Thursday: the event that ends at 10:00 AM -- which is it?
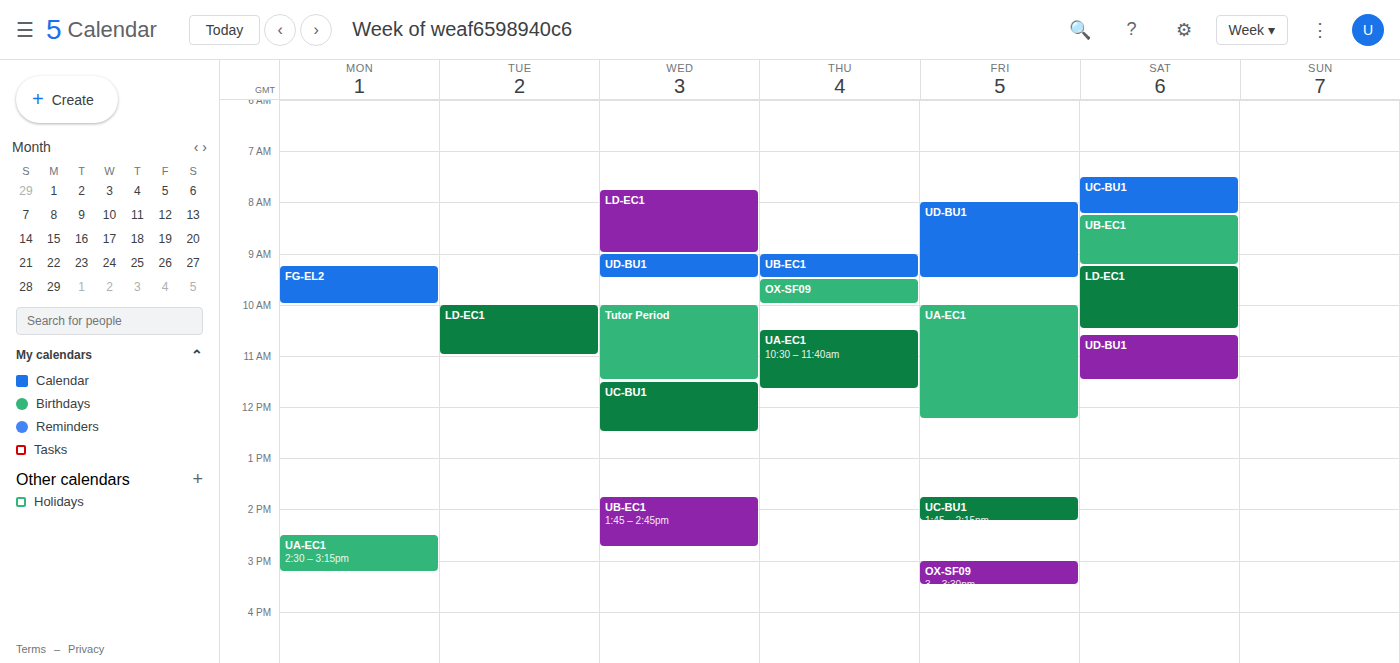
"OX-SF09"